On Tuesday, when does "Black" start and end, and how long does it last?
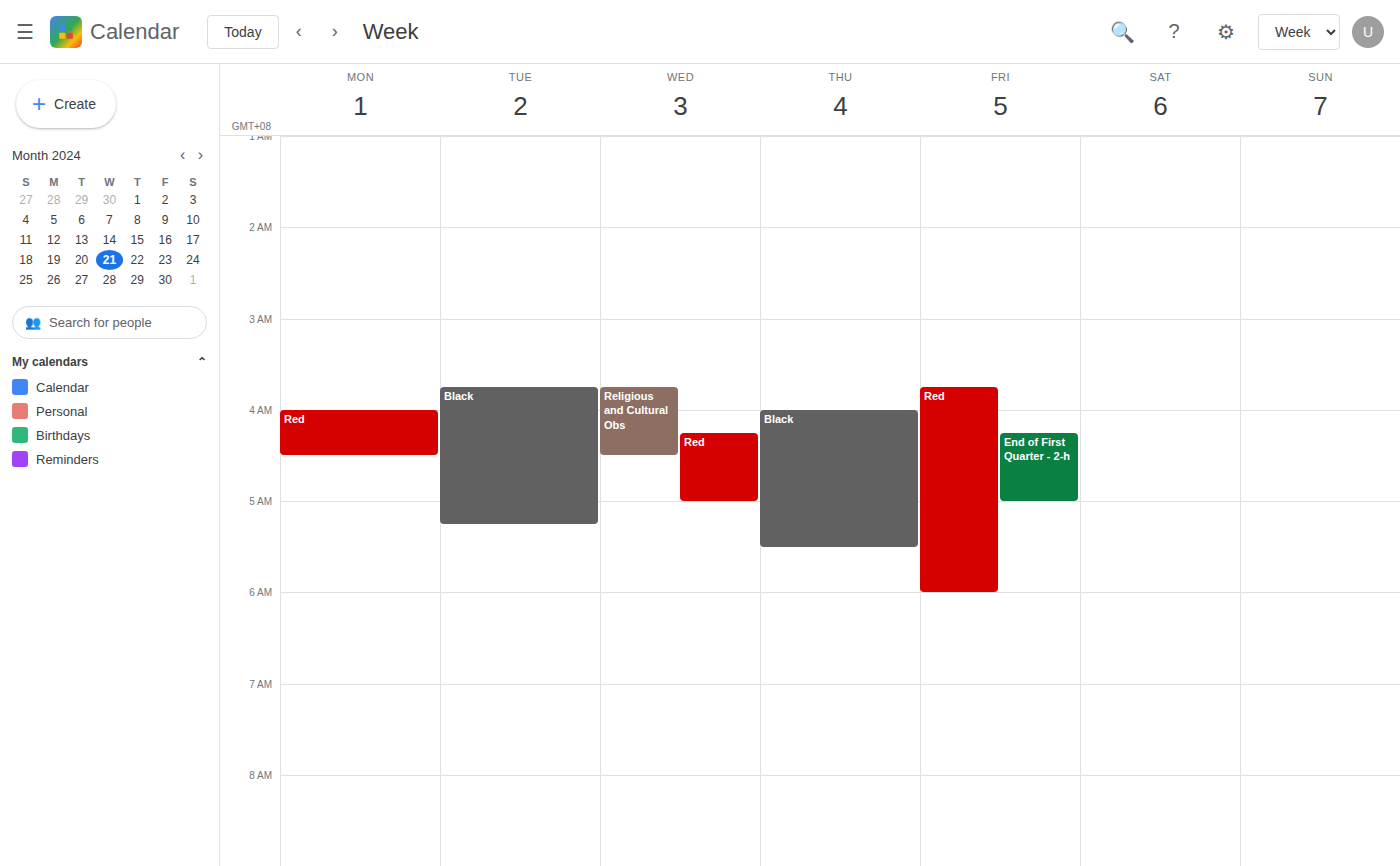
3:45 AM to 5:15 AM, 1 hour 30 minutes